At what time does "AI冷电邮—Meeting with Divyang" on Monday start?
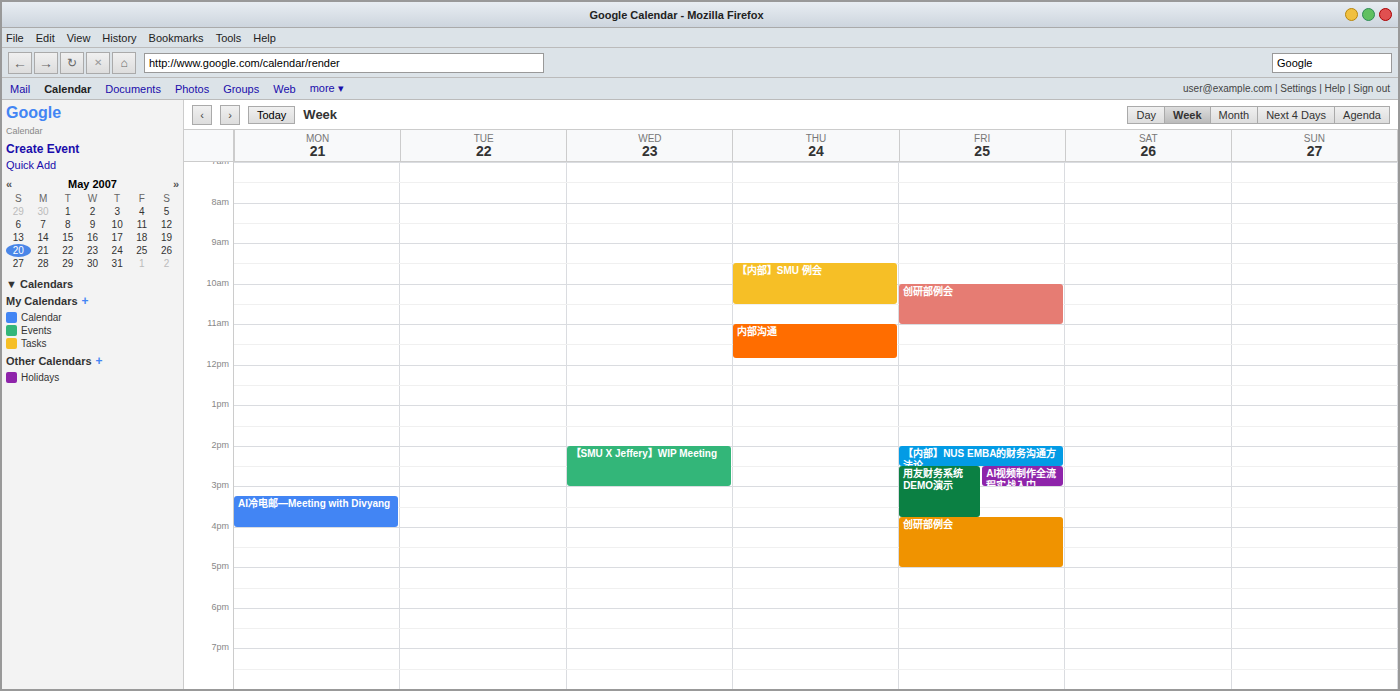
3:15 PM